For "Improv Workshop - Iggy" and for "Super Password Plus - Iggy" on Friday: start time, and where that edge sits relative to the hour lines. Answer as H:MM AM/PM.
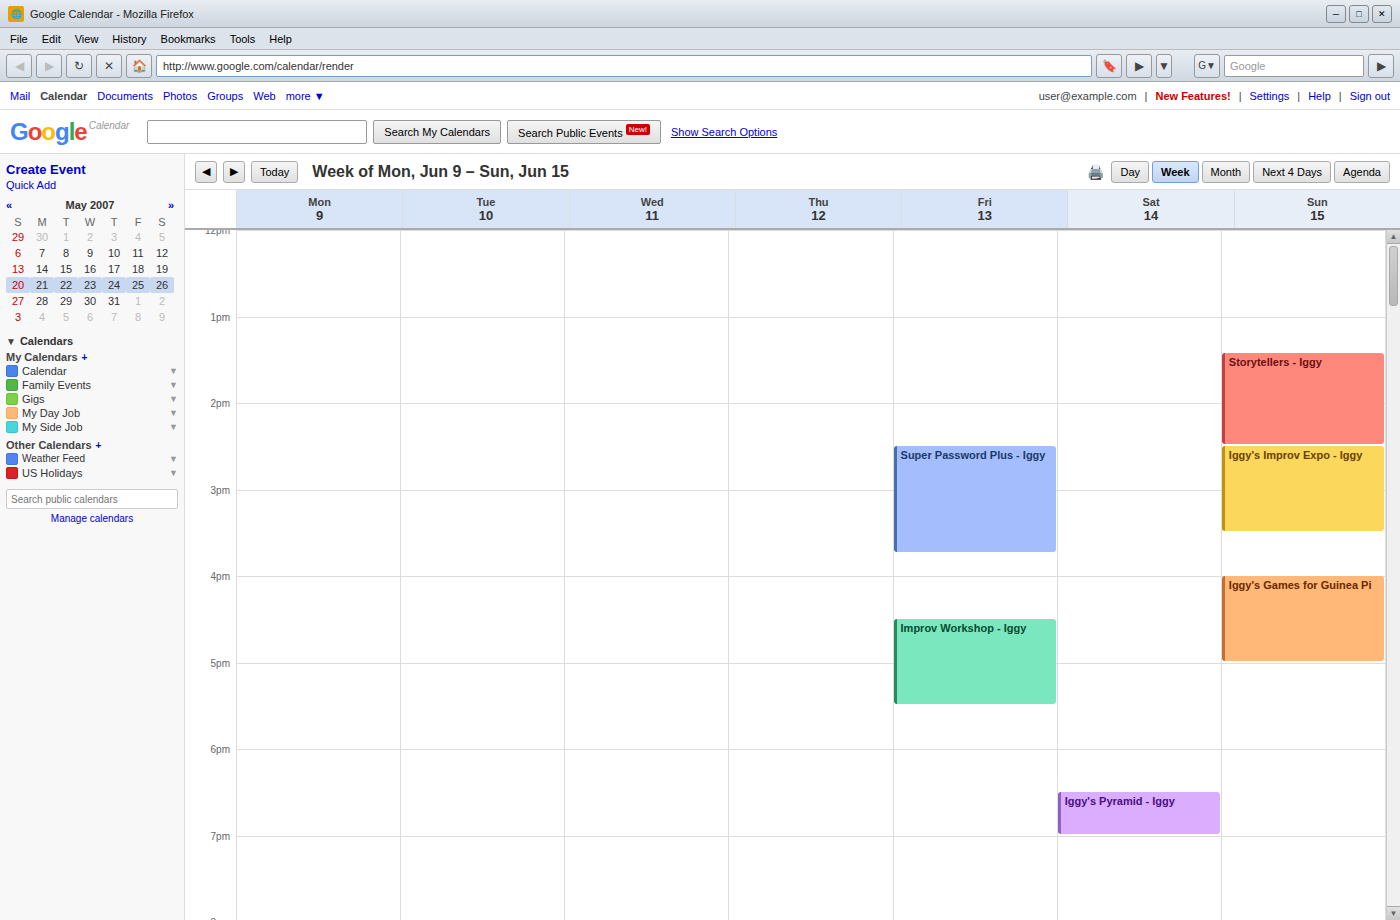
"Improv Workshop - Iggy": 4:30 PM, halfway between the 4 PM and 5 PM lines. "Super Password Plus - Iggy": 2:30 PM, halfway between the 2 PM and 3 PM lines.